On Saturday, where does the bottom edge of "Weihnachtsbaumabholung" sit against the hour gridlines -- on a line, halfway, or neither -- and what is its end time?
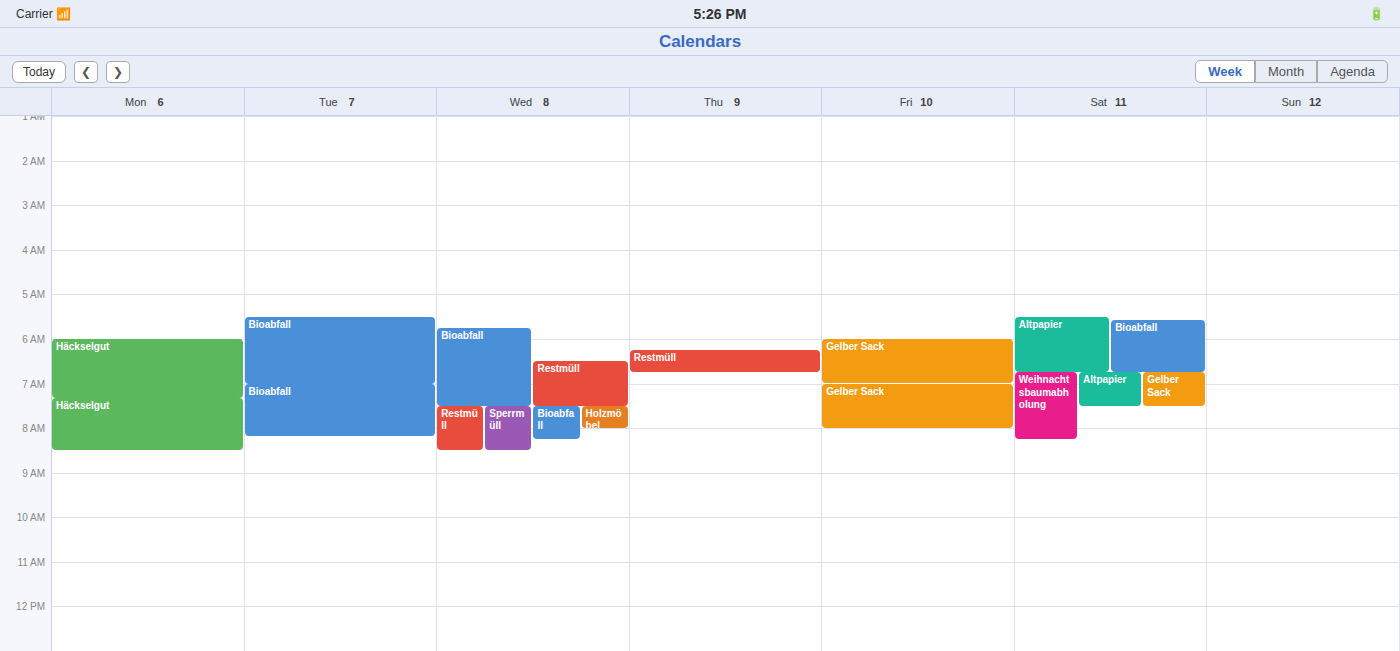
8:15 AM -- neither: a quarter of the way from the 8 AM line to the 9 AM line.